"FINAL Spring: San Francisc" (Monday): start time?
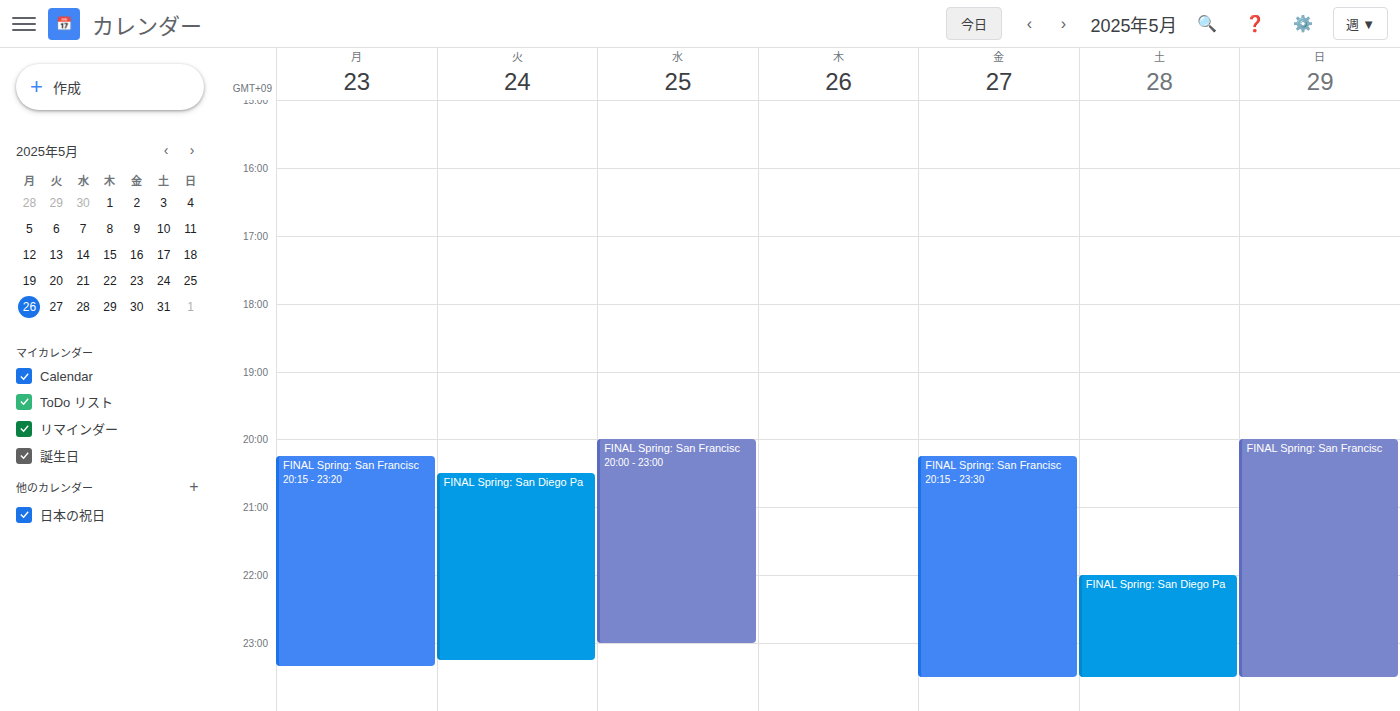
8:15 PM